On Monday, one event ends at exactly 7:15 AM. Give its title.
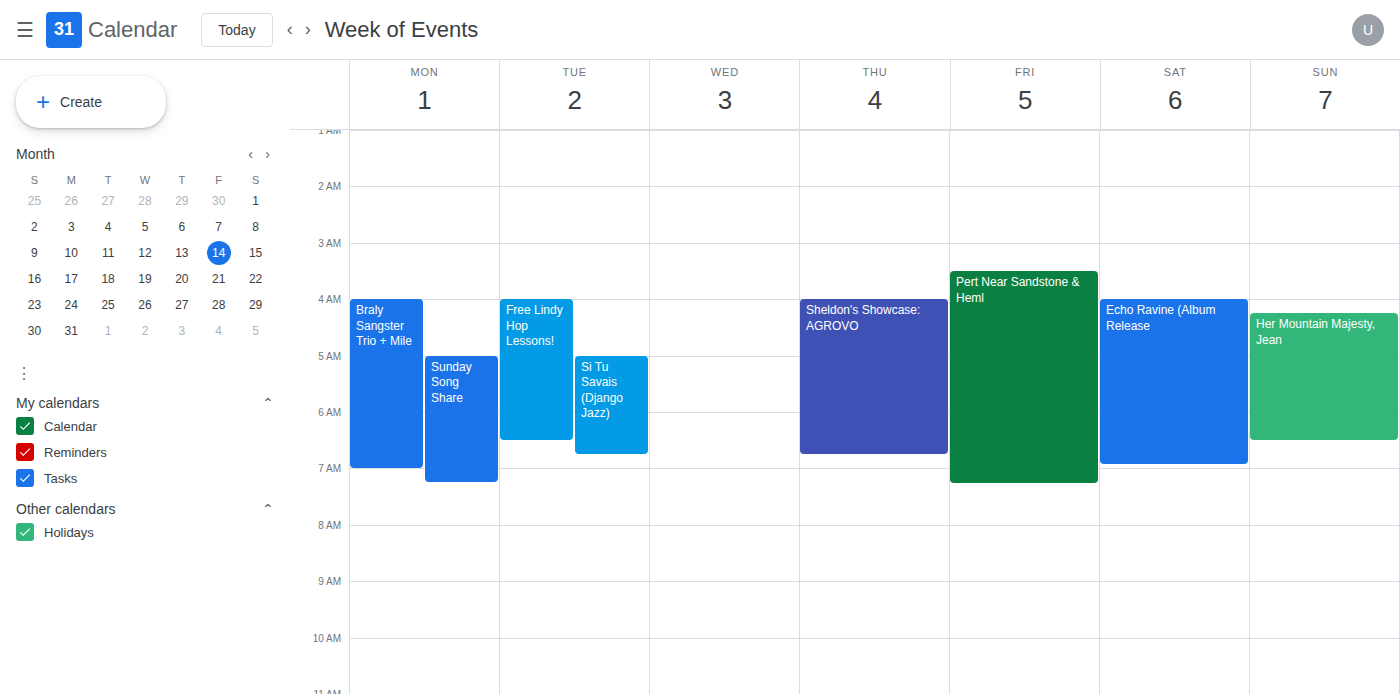
"Sunday Song Share"